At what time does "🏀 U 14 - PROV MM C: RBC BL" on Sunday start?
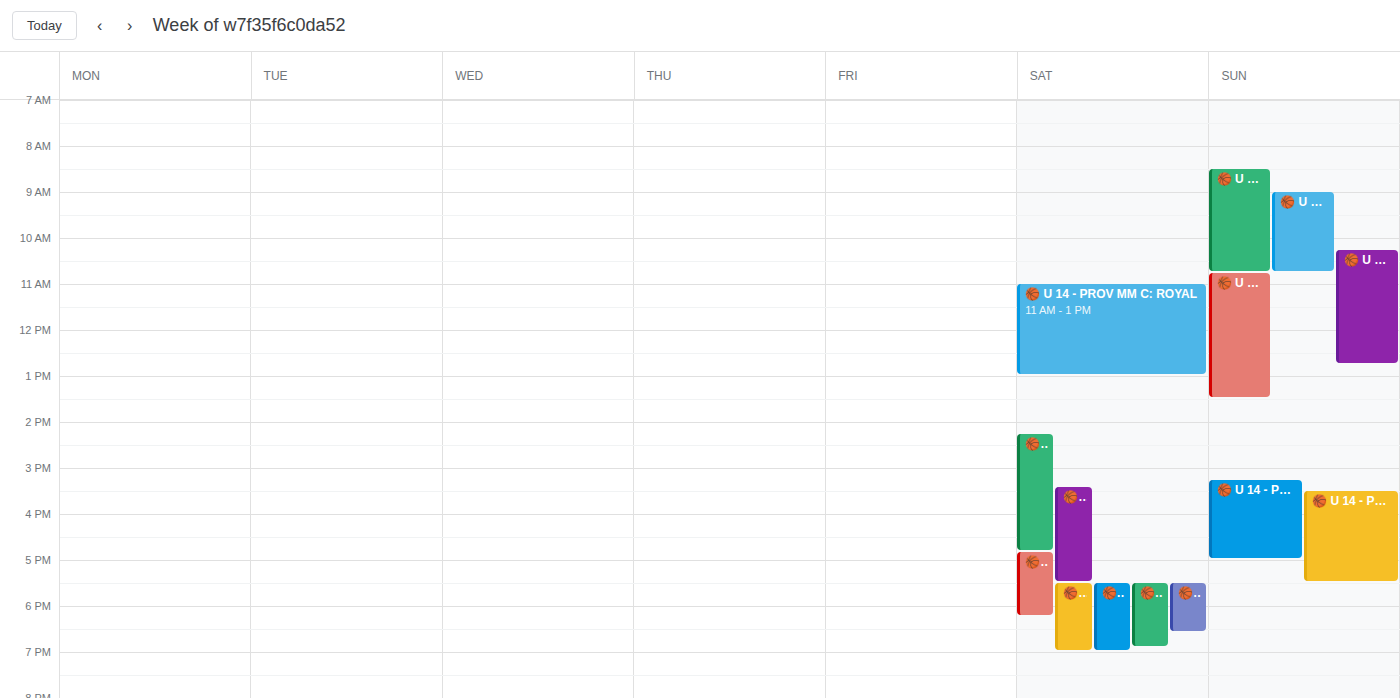
15:15